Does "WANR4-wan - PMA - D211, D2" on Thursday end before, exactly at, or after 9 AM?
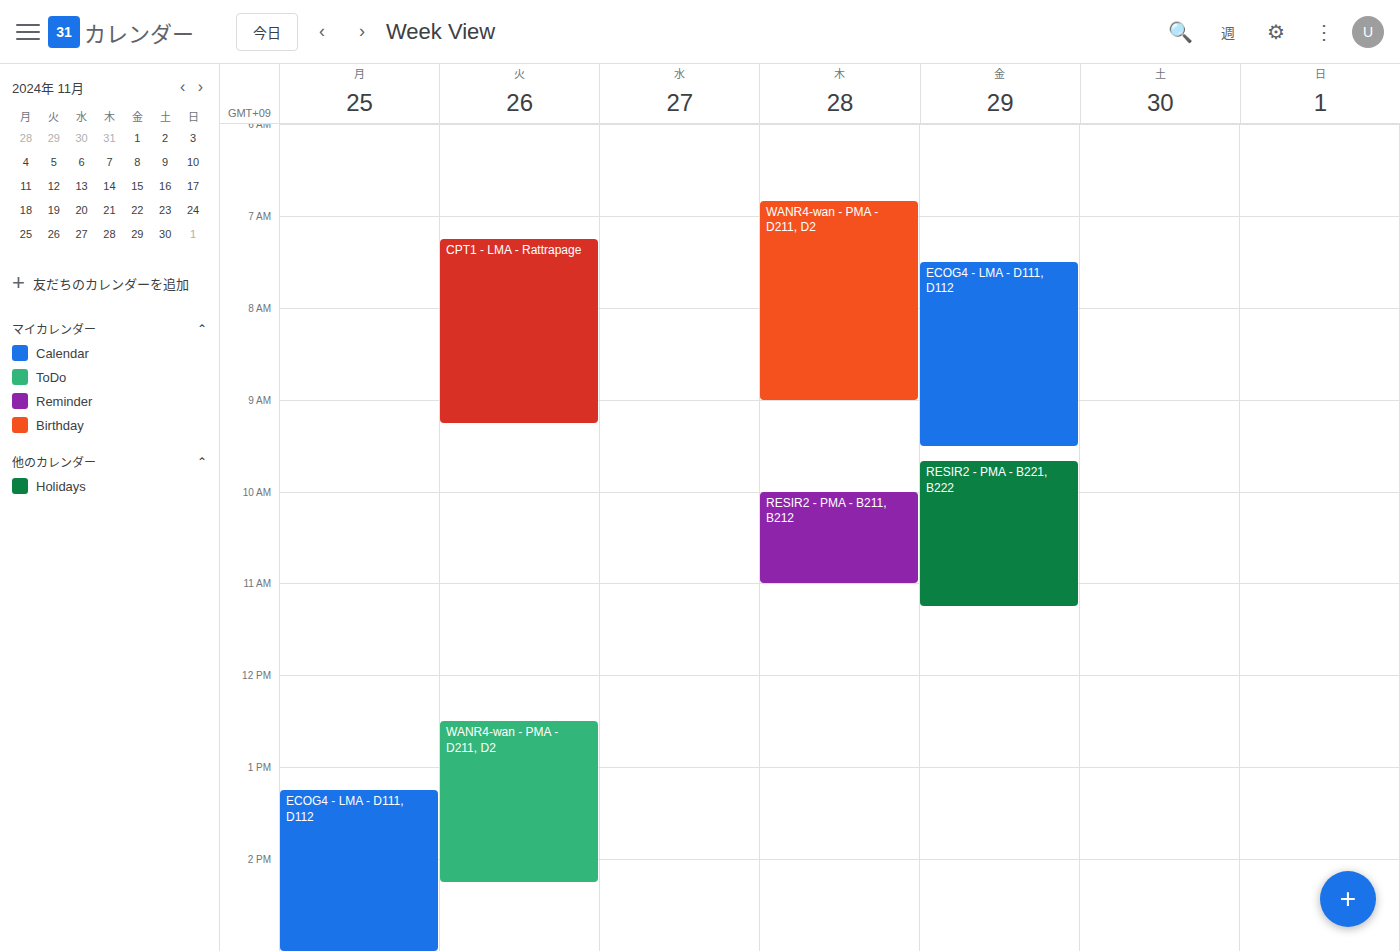
9:00 AM -- exactly at 9 AM, on the 9 AM line.